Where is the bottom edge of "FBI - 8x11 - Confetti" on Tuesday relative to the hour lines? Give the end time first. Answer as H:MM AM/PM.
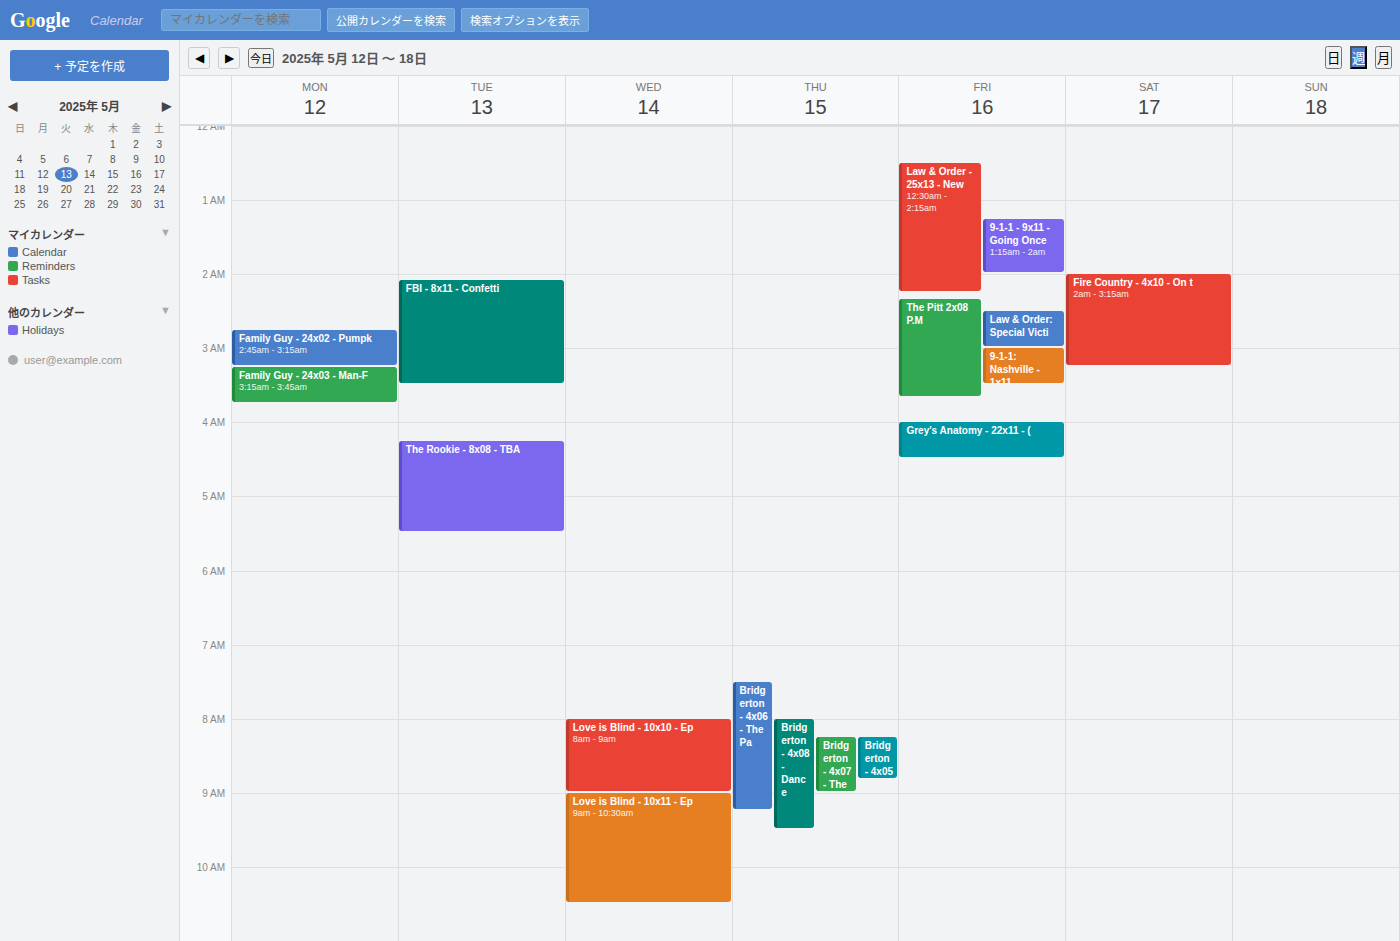
3:30 AM -- halfway between the 3 AM and 4 AM lines.